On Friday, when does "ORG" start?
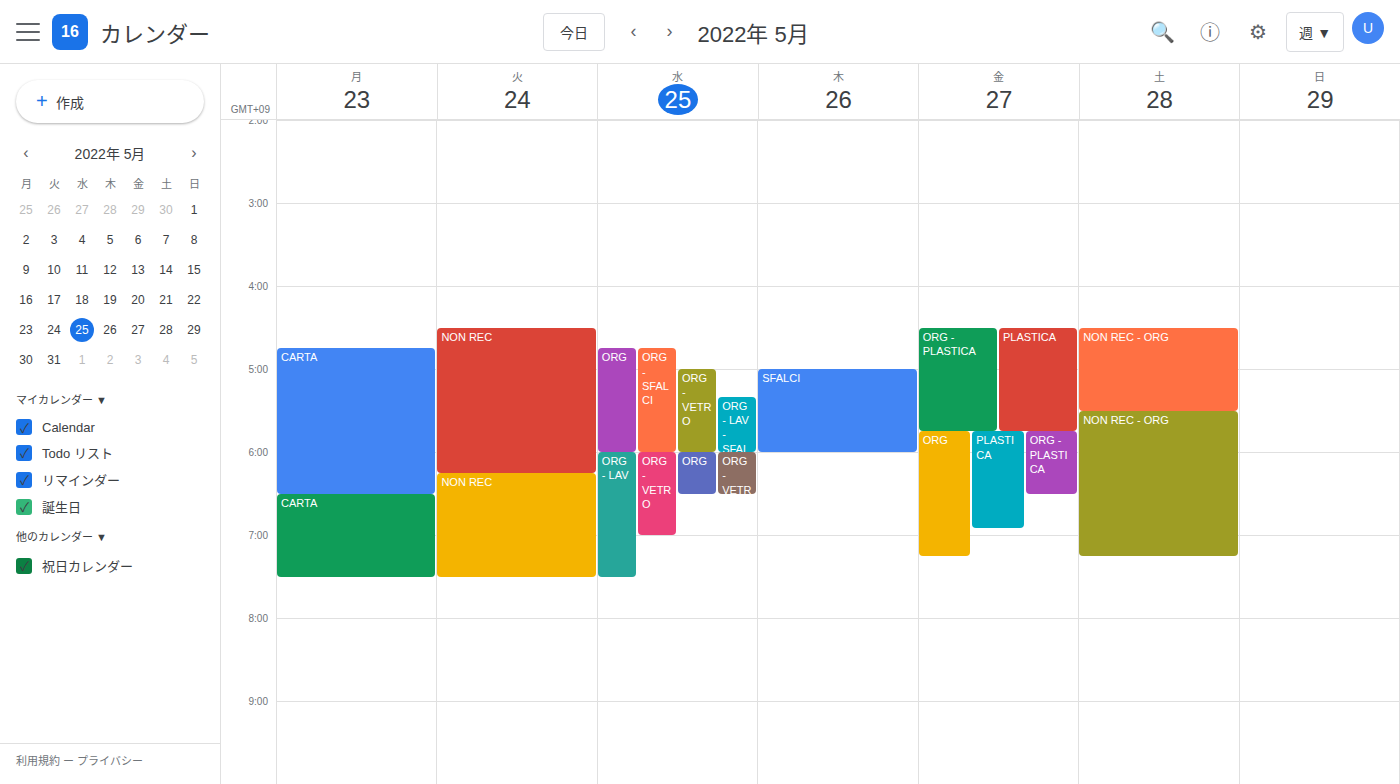
05:45